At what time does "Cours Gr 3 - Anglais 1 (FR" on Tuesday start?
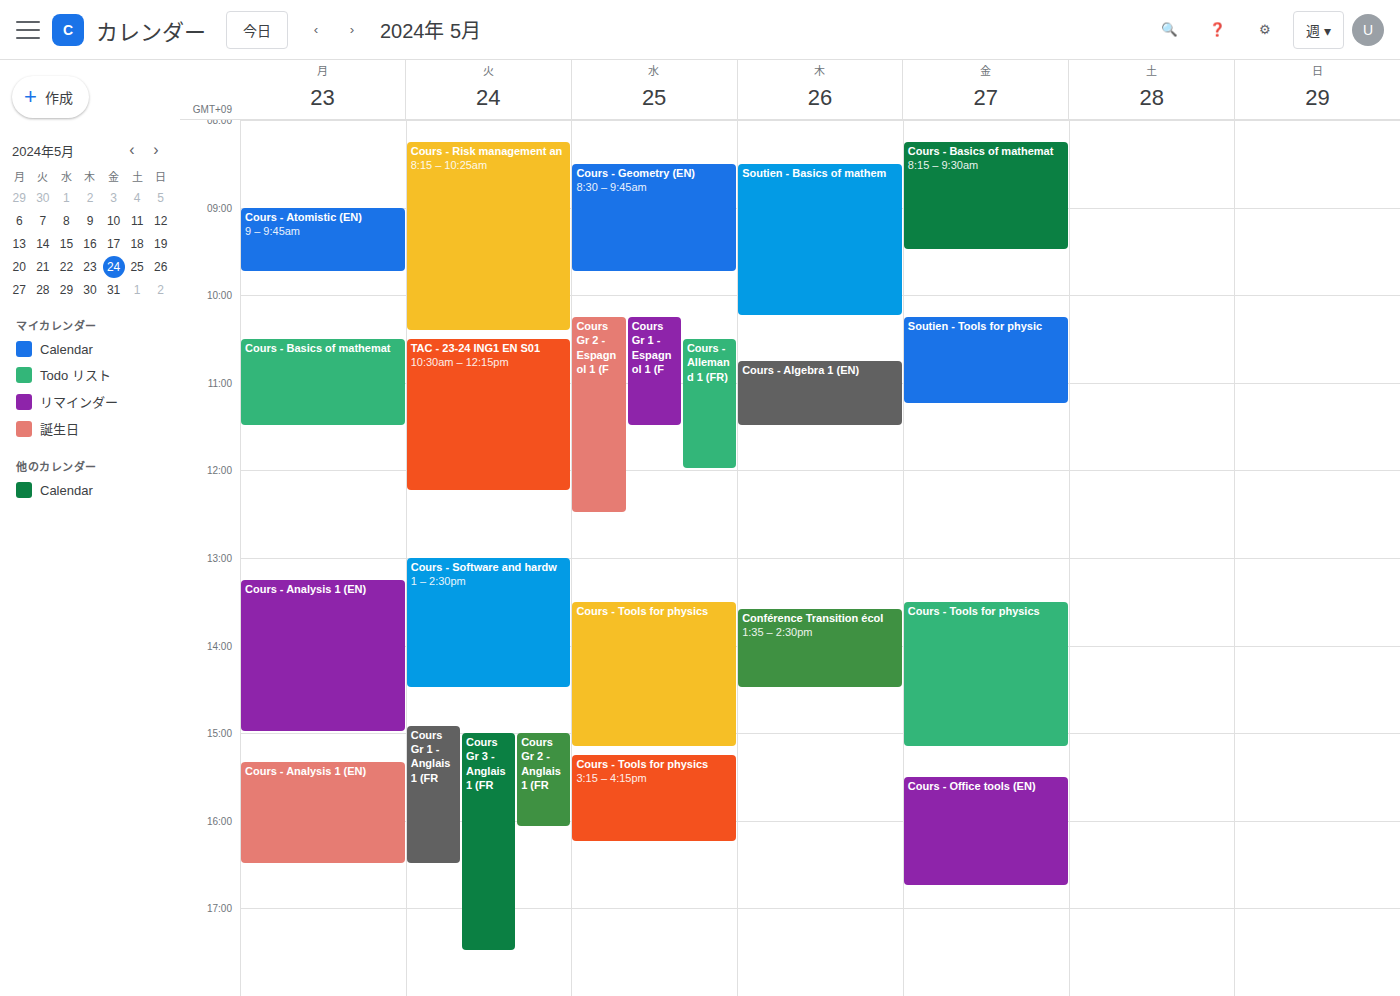
15:00